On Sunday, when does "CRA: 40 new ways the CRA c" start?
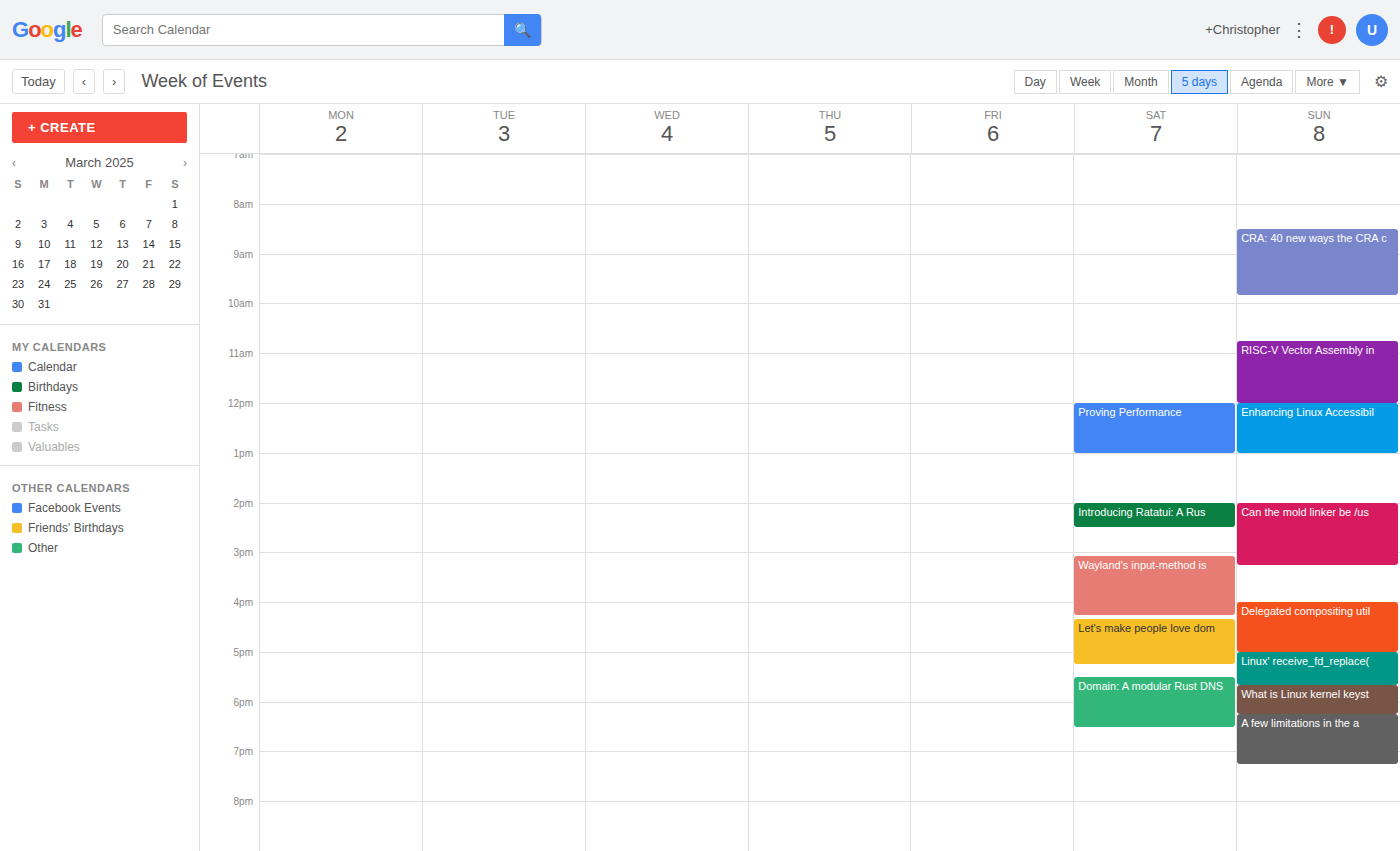
8:30 AM